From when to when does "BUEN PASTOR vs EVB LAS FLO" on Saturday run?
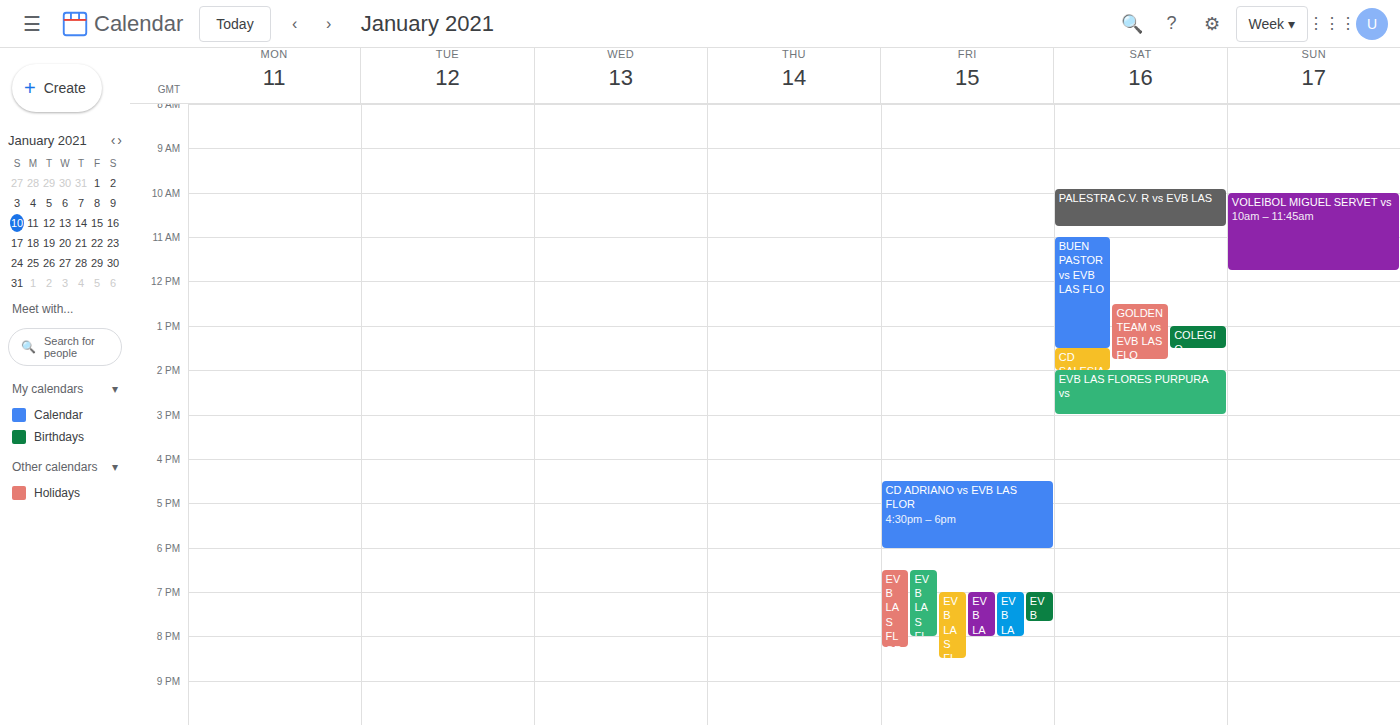
11:00 AM to 1:30 PM